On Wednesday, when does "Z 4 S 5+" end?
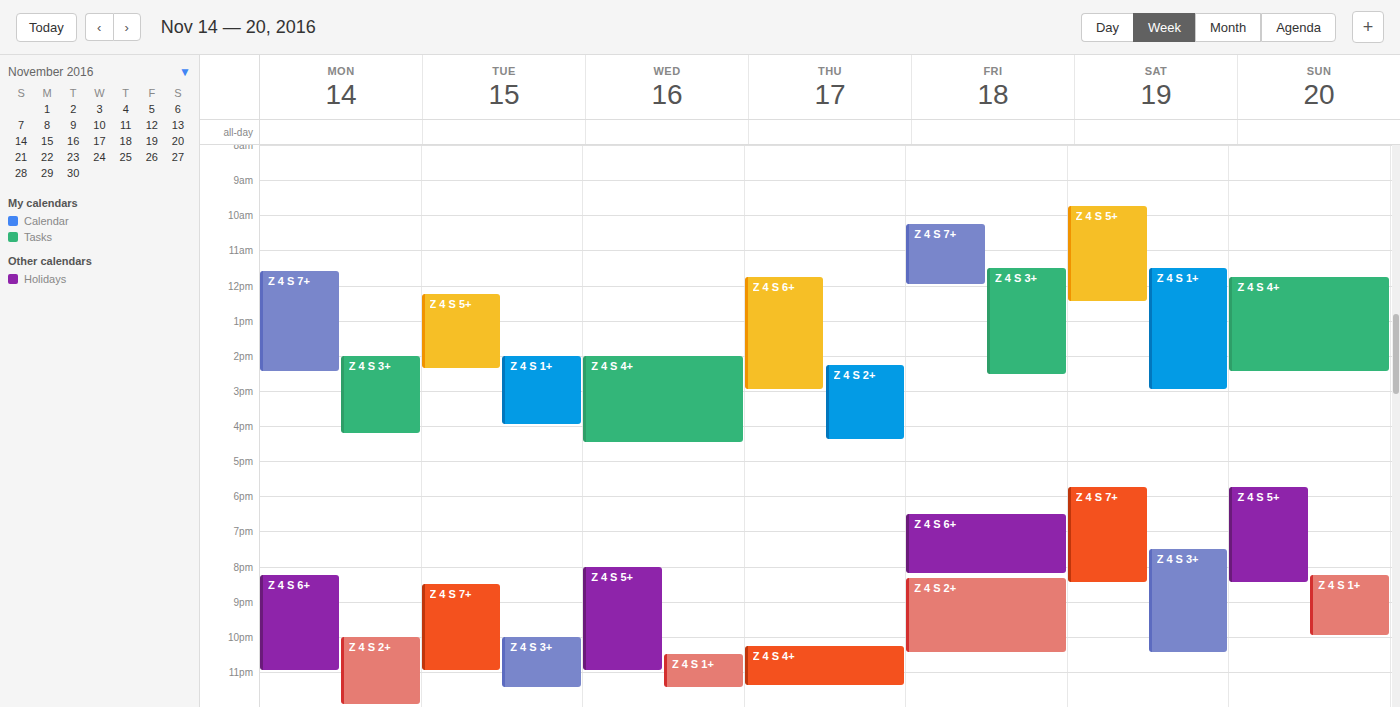
11:00 PM